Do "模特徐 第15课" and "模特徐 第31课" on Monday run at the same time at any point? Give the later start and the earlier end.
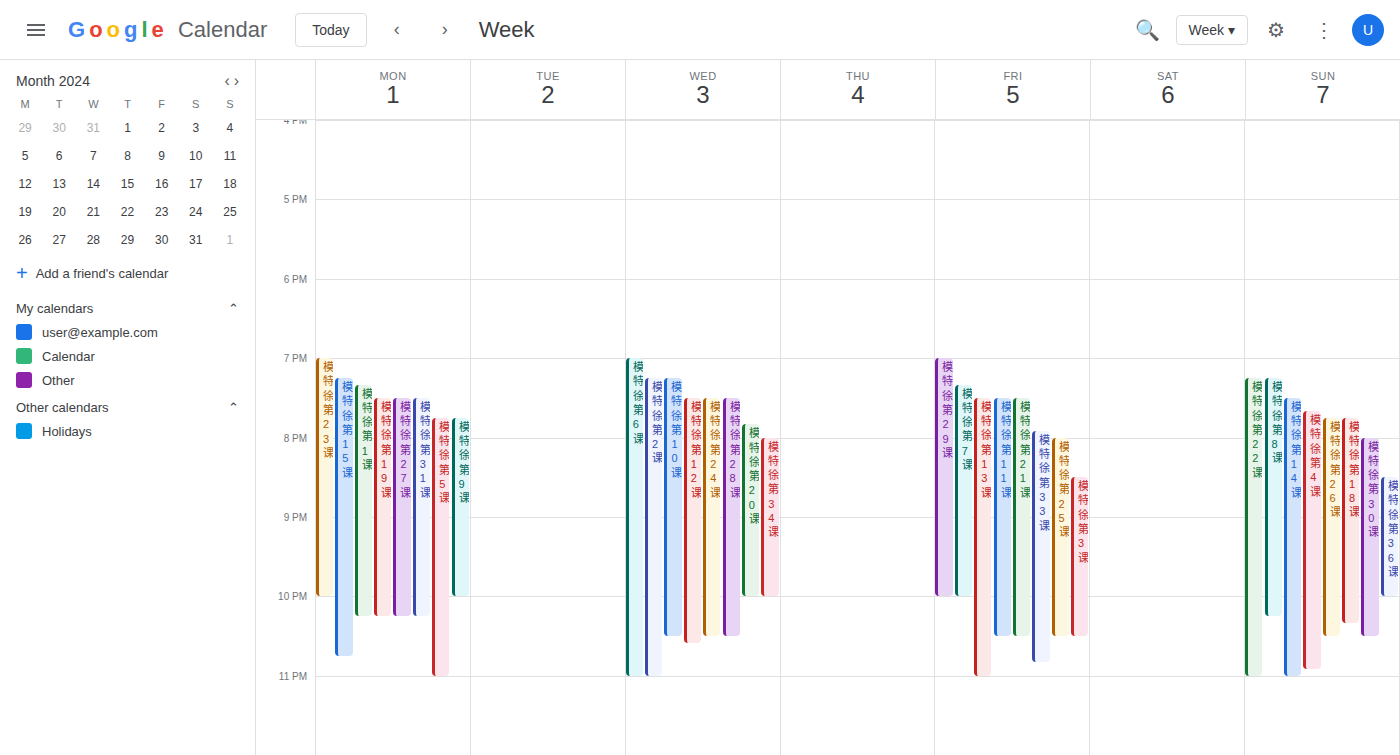
"模特徐 第31课" runs 19:30 to 22:15, inside "模特徐 第15课" -- they overlap.